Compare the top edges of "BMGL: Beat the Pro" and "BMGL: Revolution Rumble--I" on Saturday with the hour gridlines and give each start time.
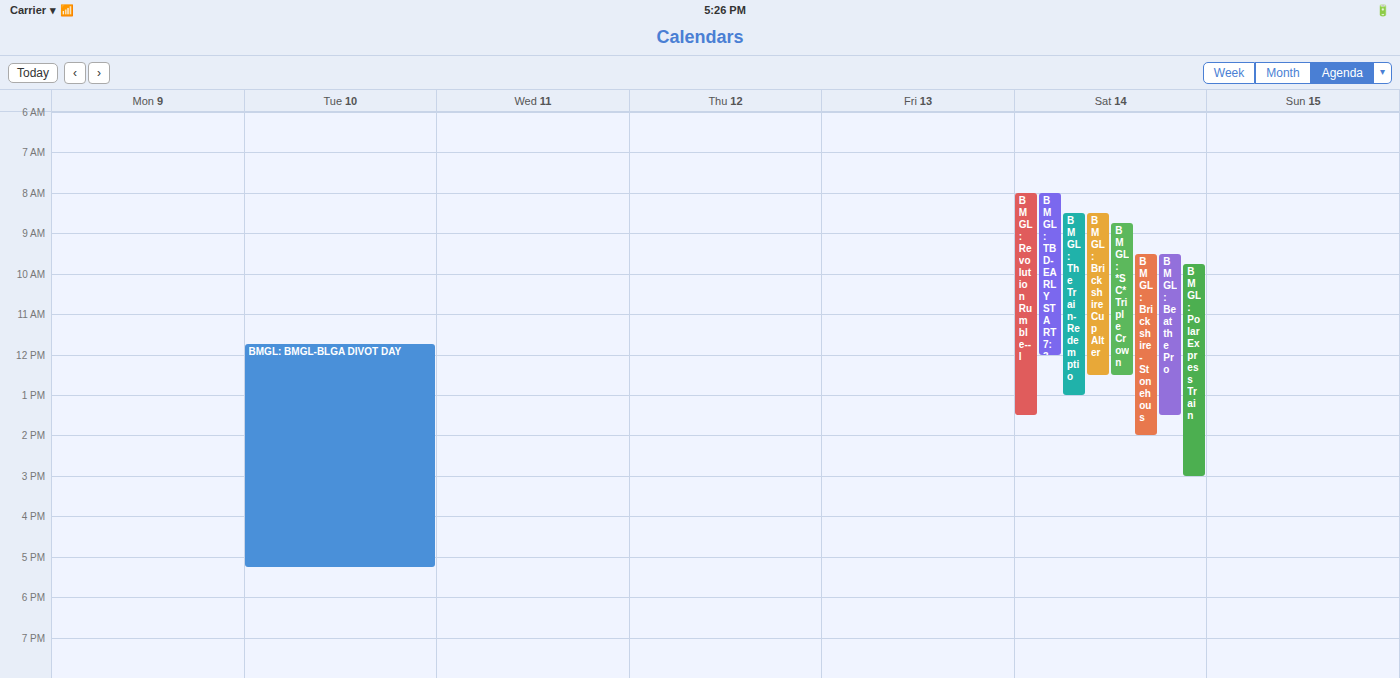
"BMGL: Beat the Pro": 09:30, halfway between the 09:00 and 10:00 lines. "BMGL: Revolution Rumble--I": 08:00, exactly on the 08:00 line.